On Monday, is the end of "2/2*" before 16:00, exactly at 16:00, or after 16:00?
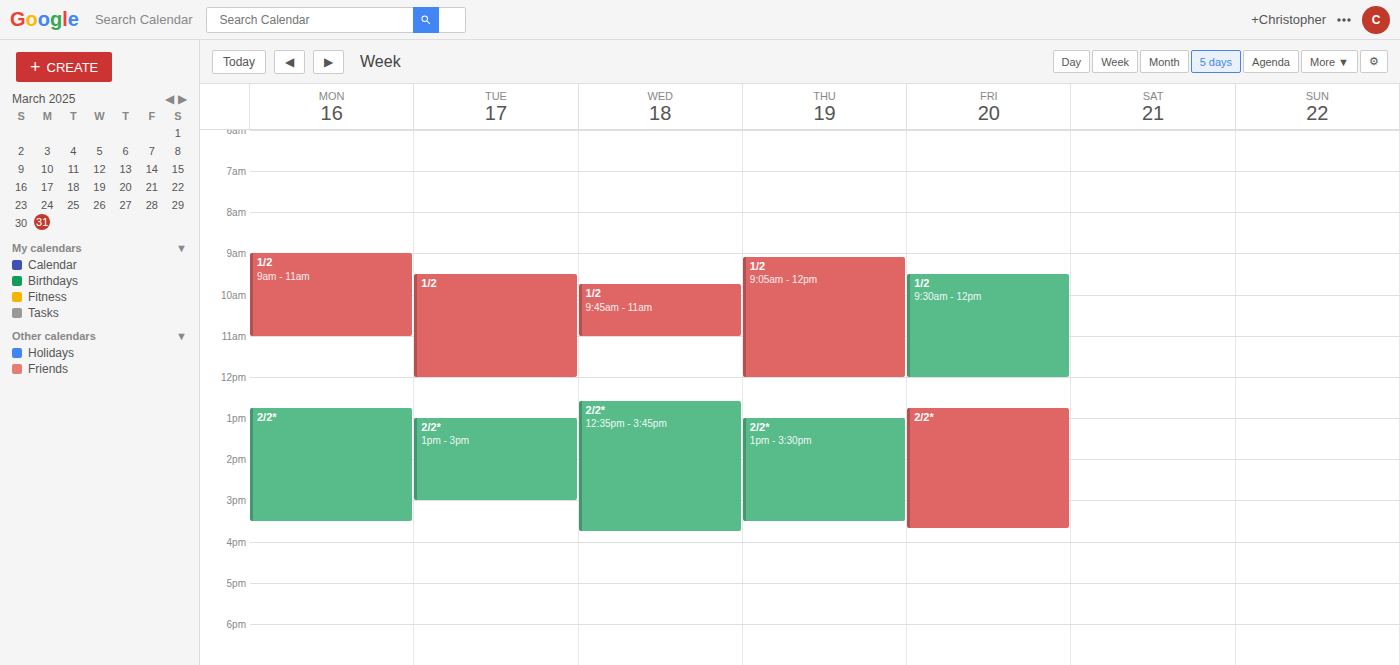
15:30 -- before 16:00, 30 minutes above the 16:00 line.